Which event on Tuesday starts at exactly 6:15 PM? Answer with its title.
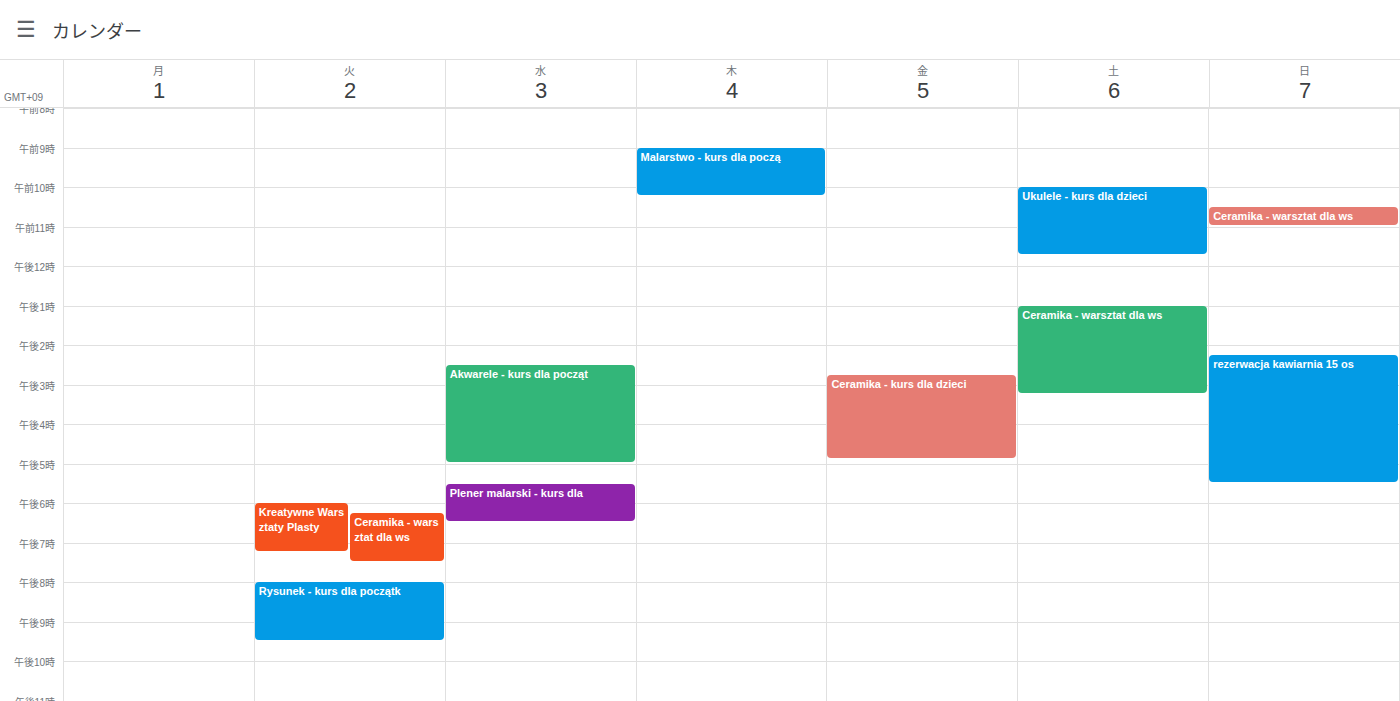
"Ceramika - warsztat dla ws"